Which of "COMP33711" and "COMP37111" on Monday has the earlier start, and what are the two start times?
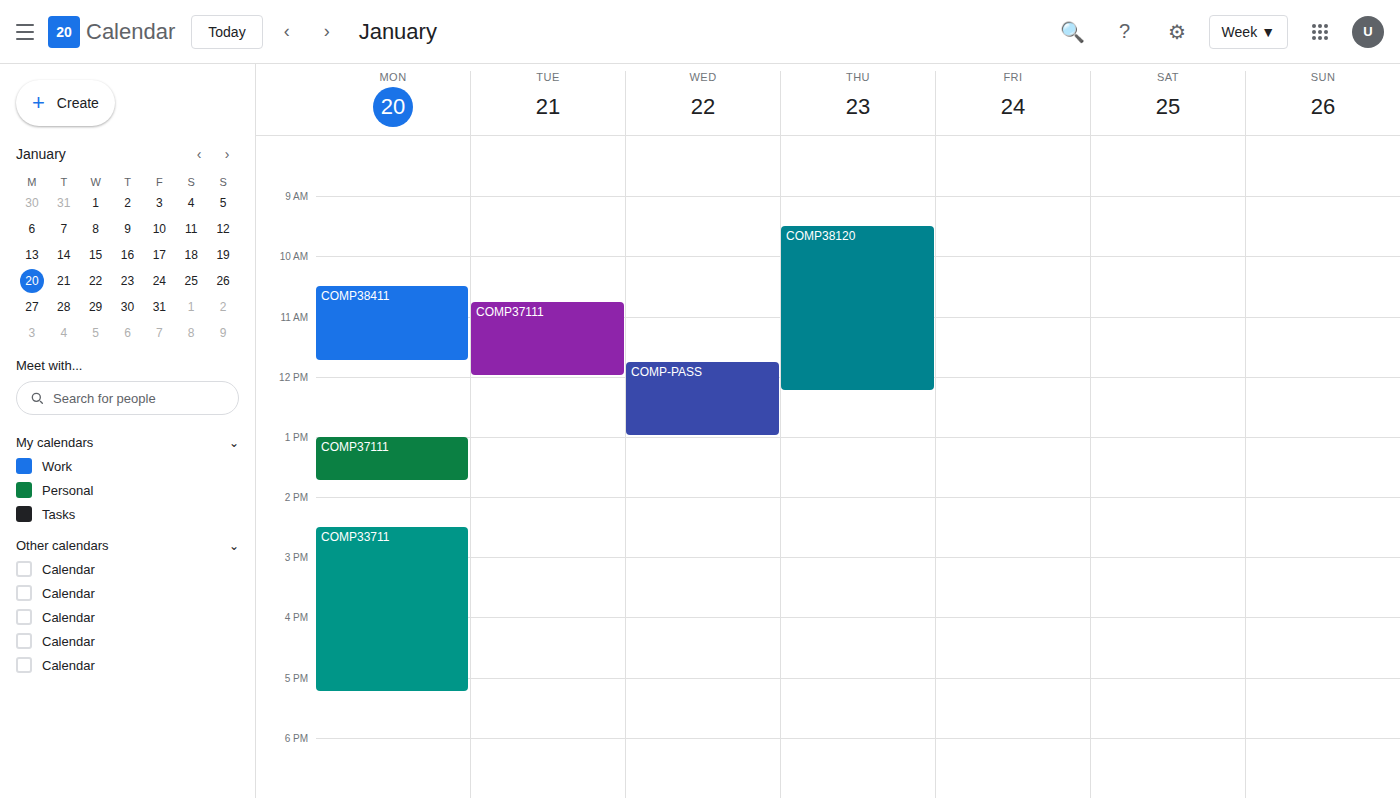
"COMP37111" 1:00 PM; "COMP33711" 2:30 PM.